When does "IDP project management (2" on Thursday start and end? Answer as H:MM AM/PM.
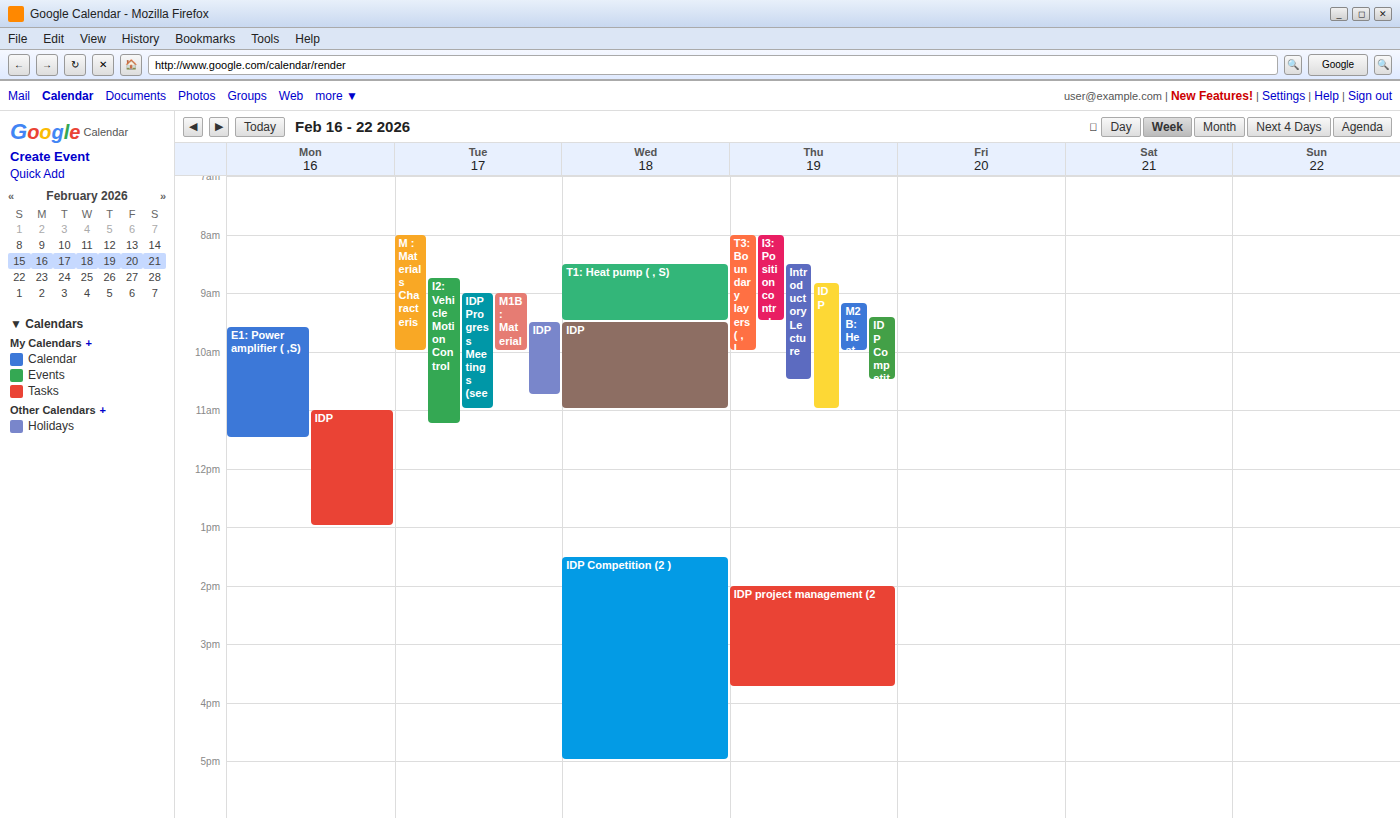
2:00 PM to 3:45 PM